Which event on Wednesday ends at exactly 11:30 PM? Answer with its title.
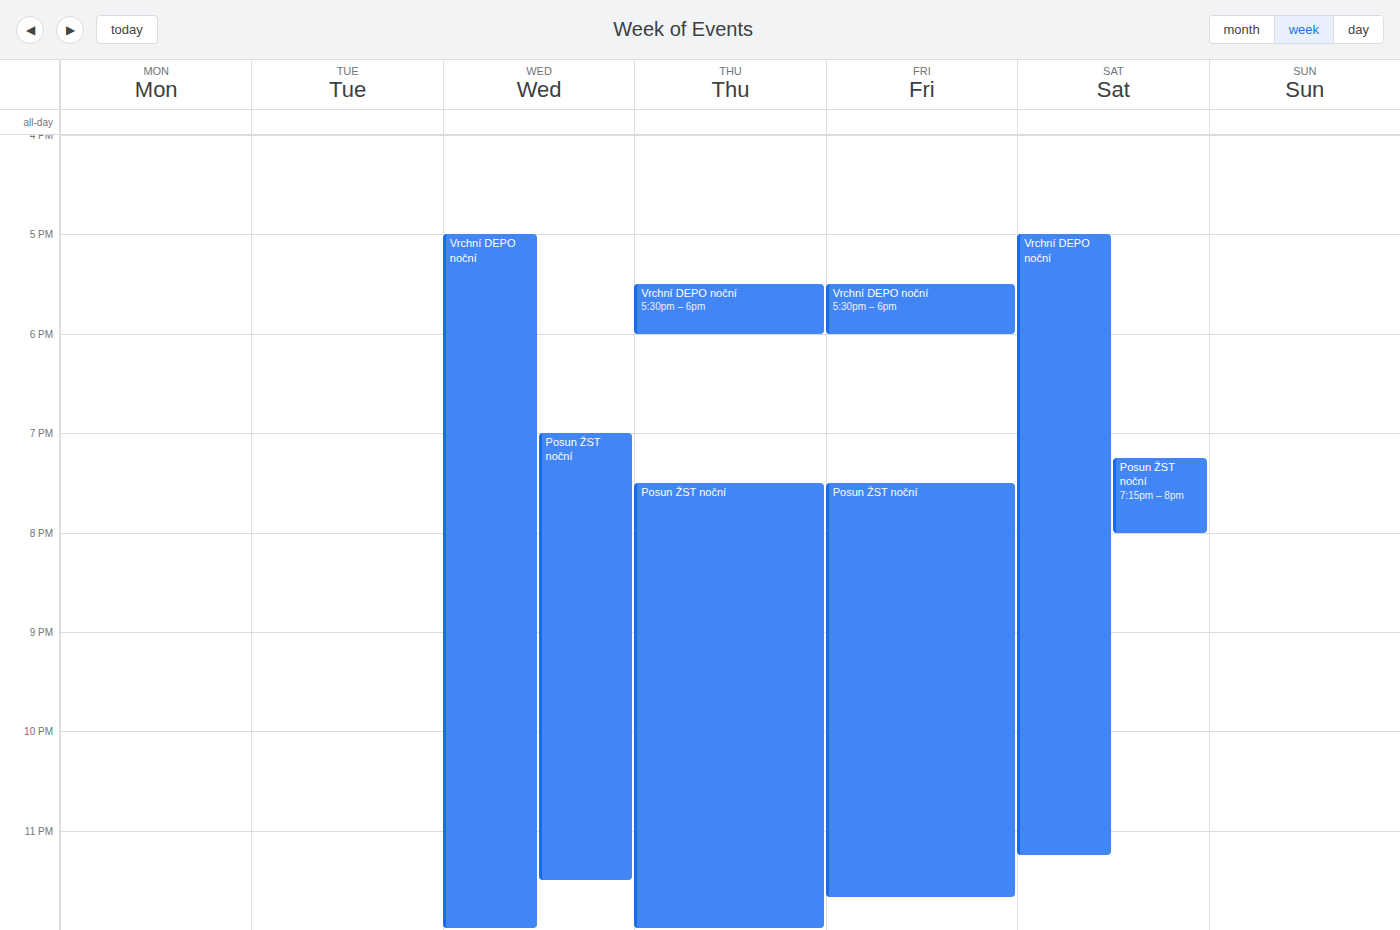
"Posun ŽST noční"